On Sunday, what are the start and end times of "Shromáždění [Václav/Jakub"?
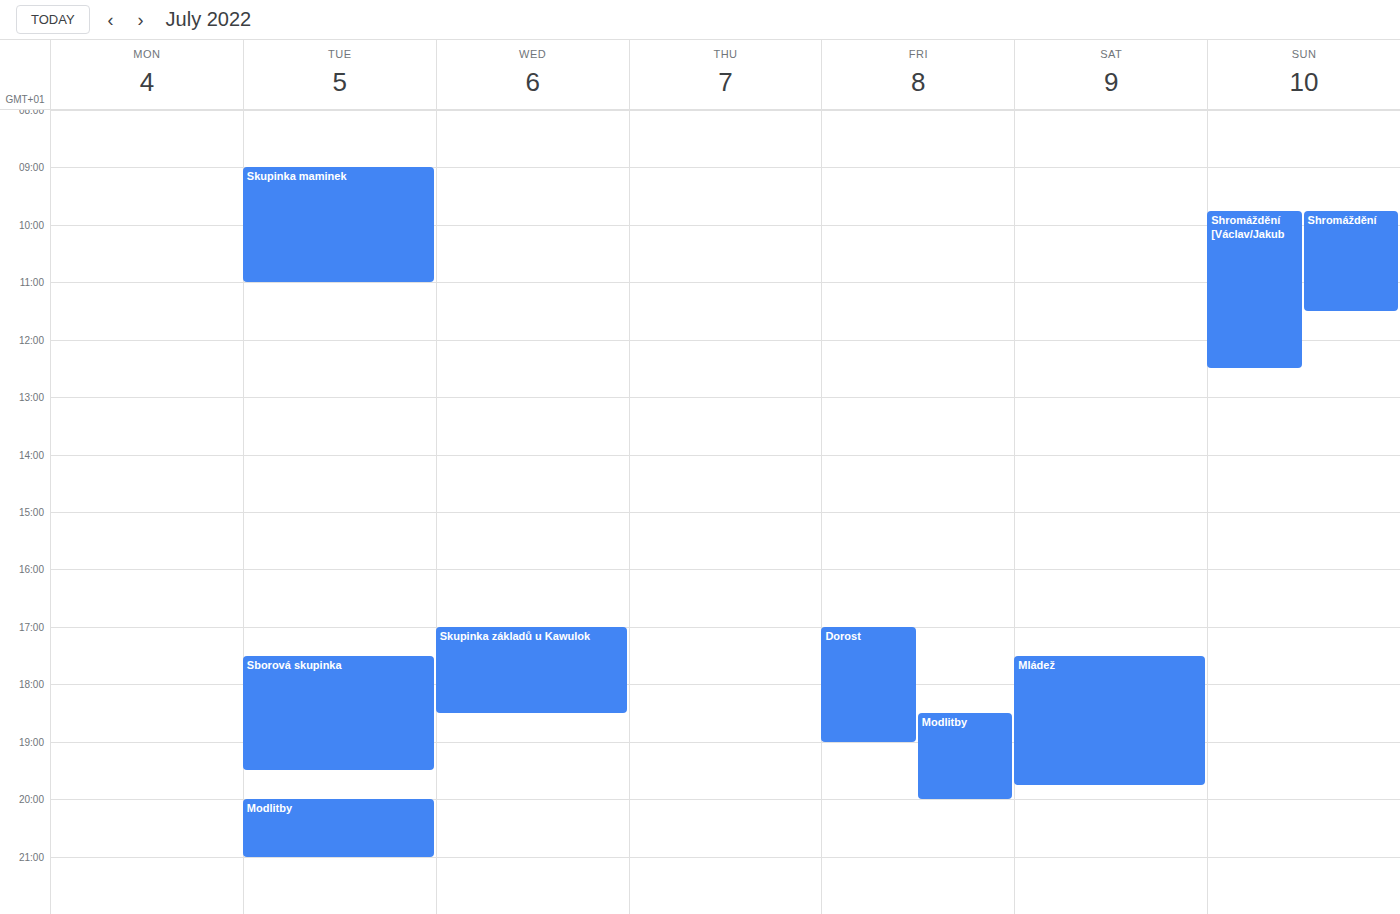
9:45 AM to 12:30 PM